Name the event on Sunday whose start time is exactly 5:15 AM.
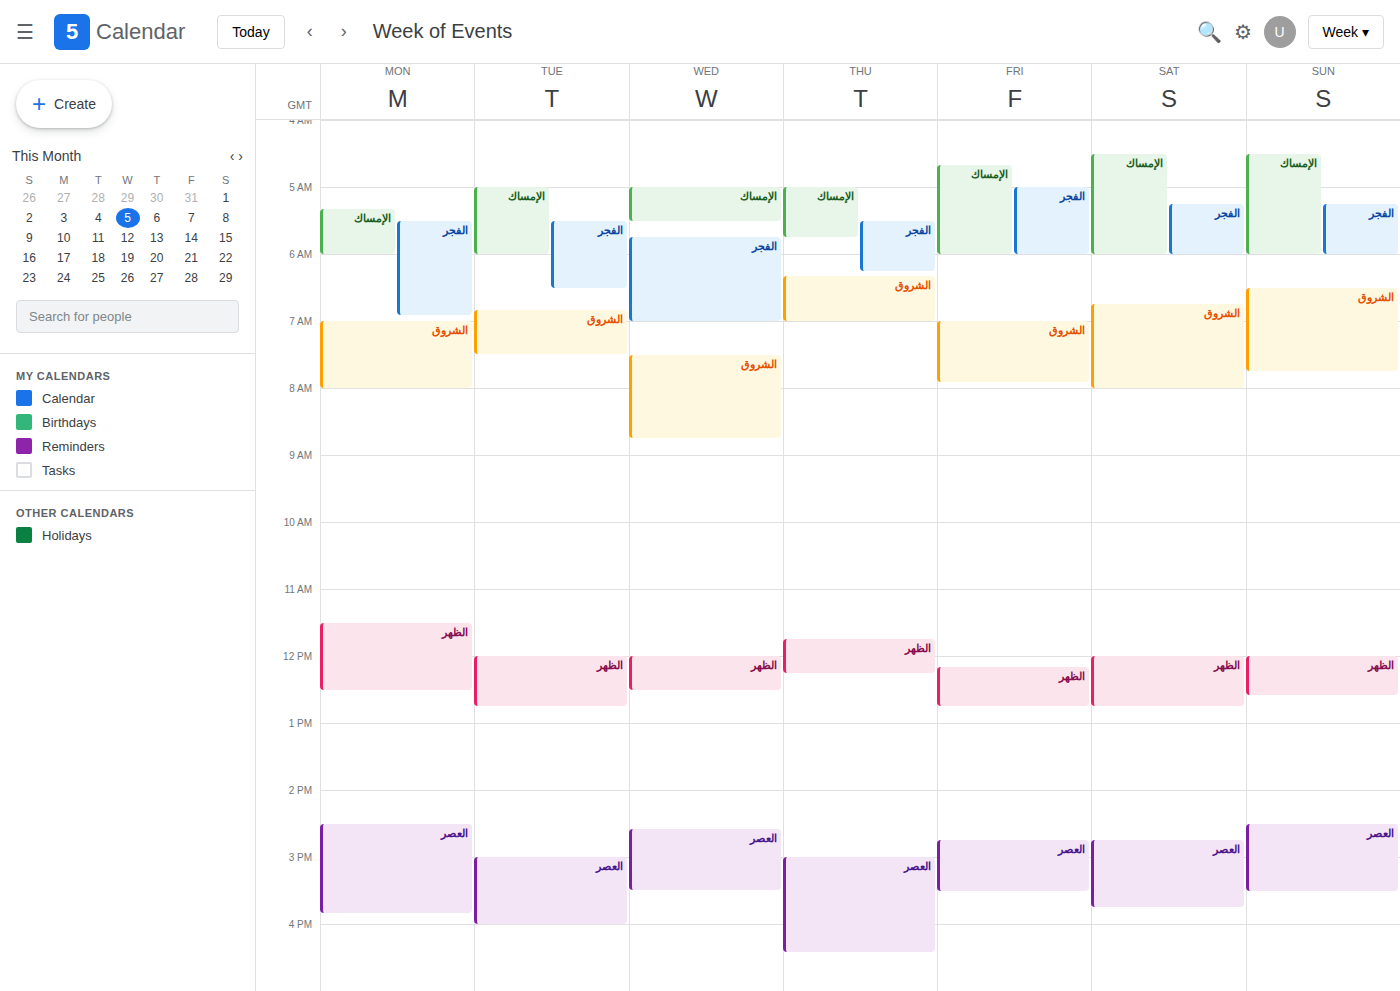
"الفجر"